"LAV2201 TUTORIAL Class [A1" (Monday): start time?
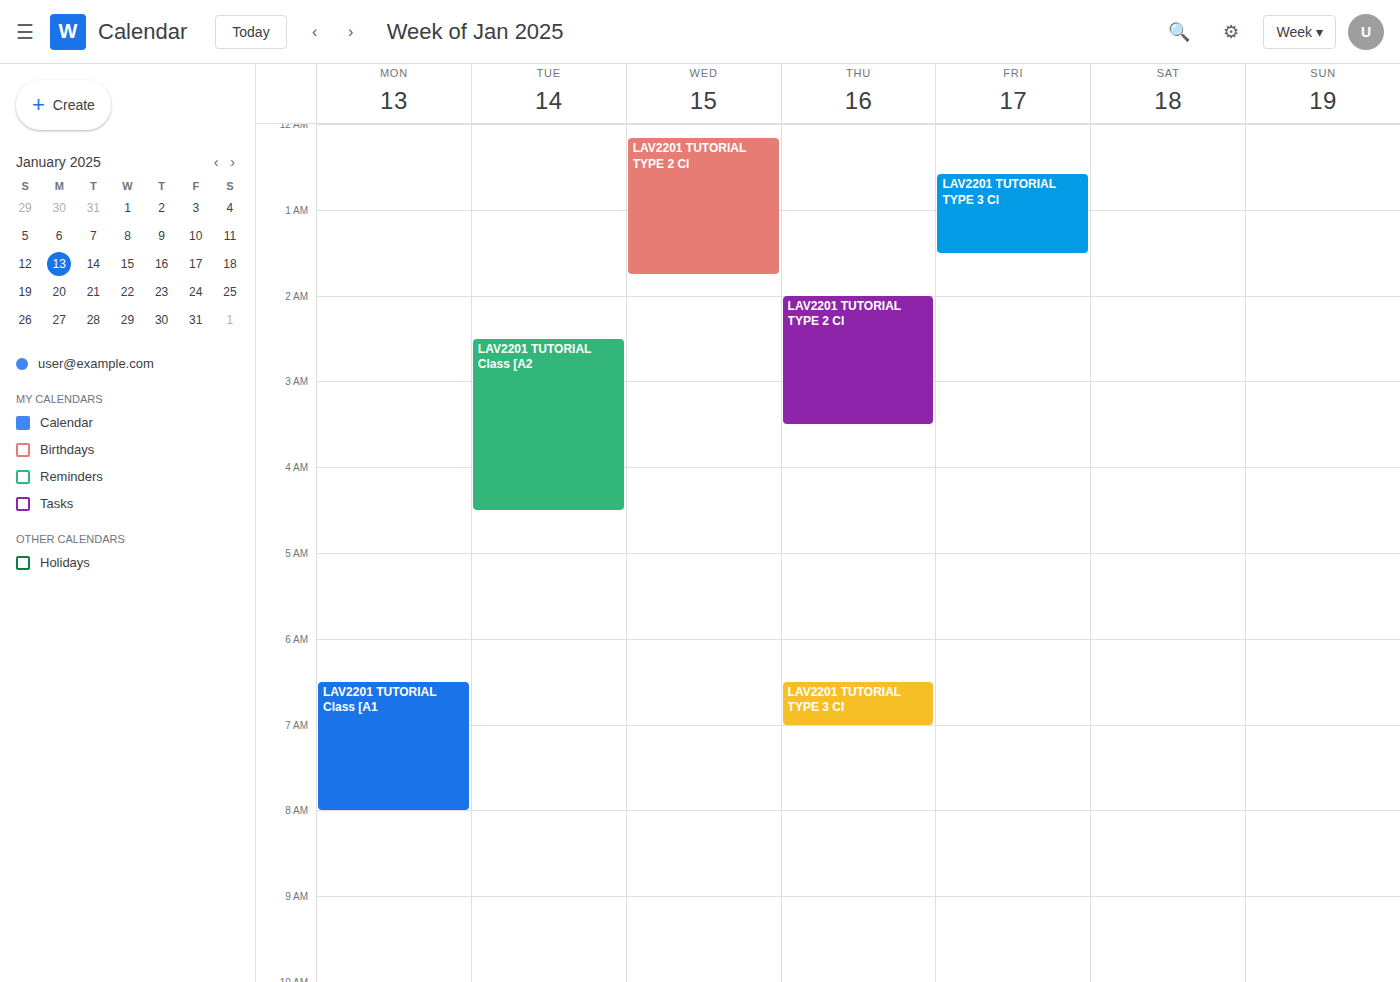
6:30 AM